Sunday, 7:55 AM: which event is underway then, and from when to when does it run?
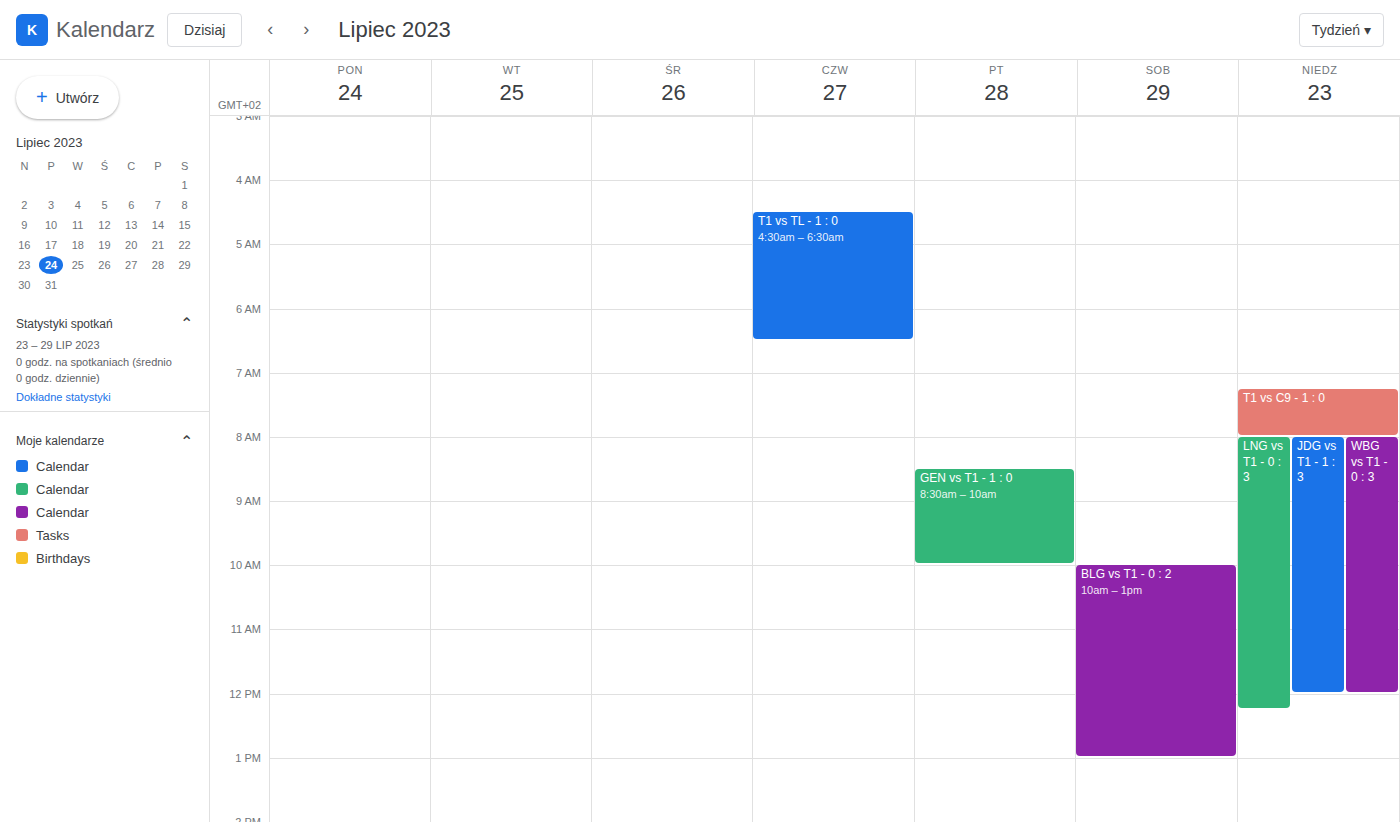
"T1 vs C9 - 1 : 0", 7:15 AM to 8:00 AM